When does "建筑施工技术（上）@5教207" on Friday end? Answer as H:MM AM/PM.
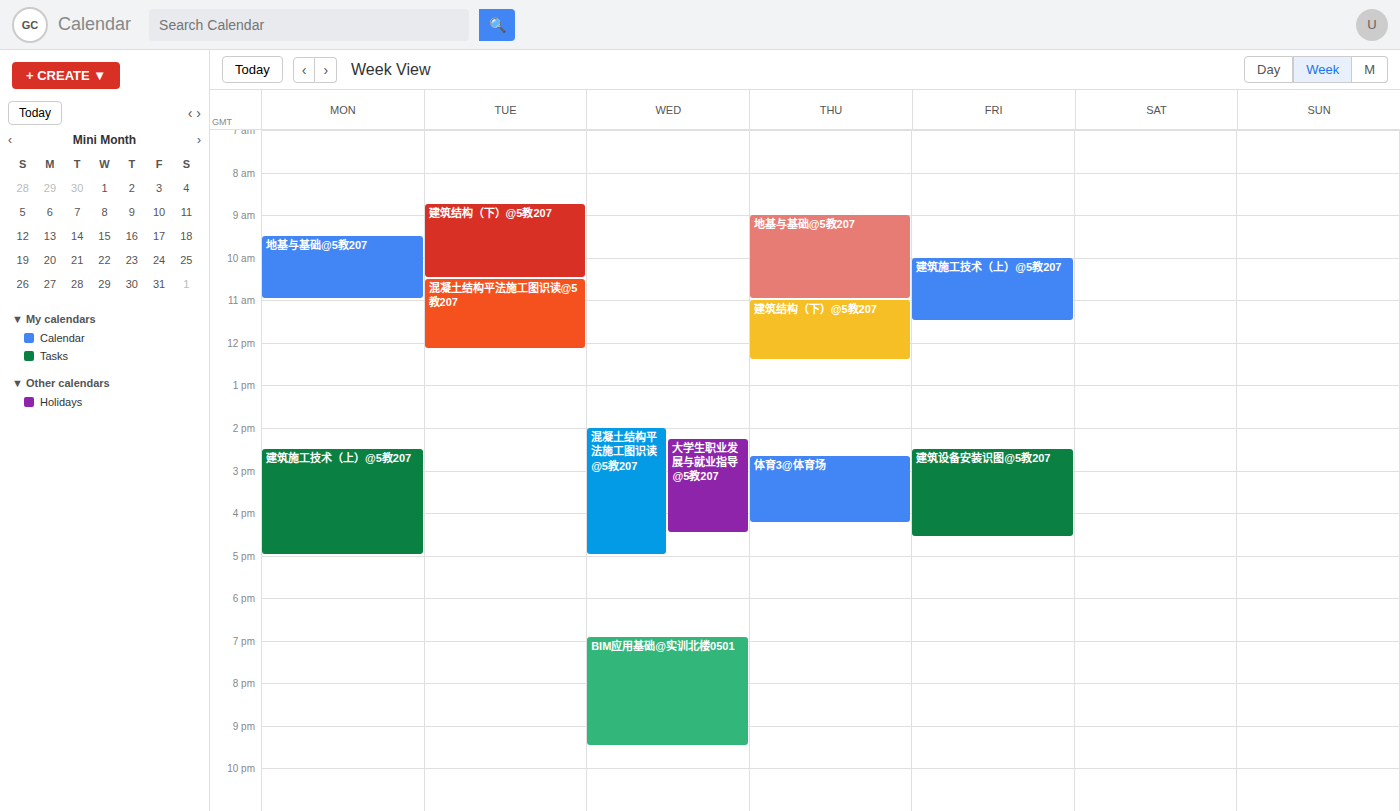
11:30 AM